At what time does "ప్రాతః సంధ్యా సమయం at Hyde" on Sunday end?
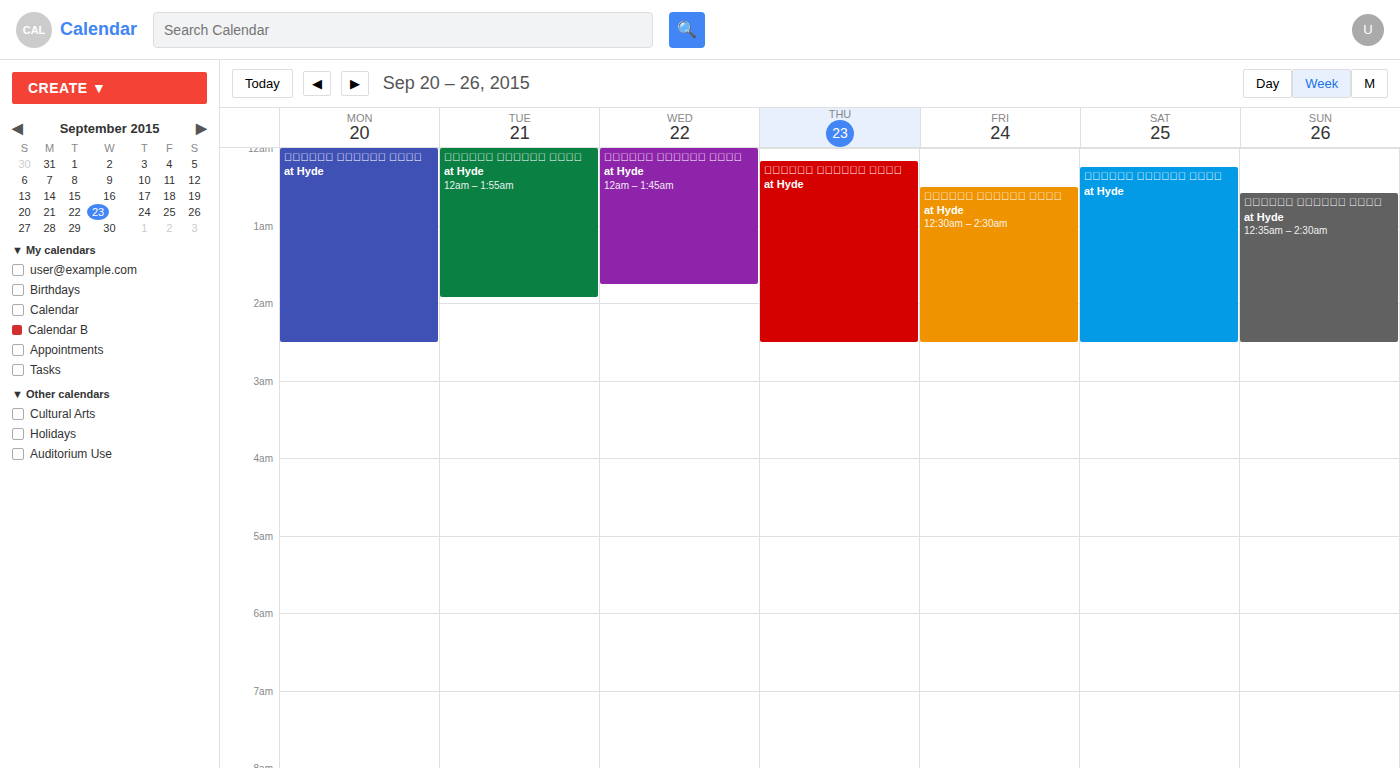
2:30 AM